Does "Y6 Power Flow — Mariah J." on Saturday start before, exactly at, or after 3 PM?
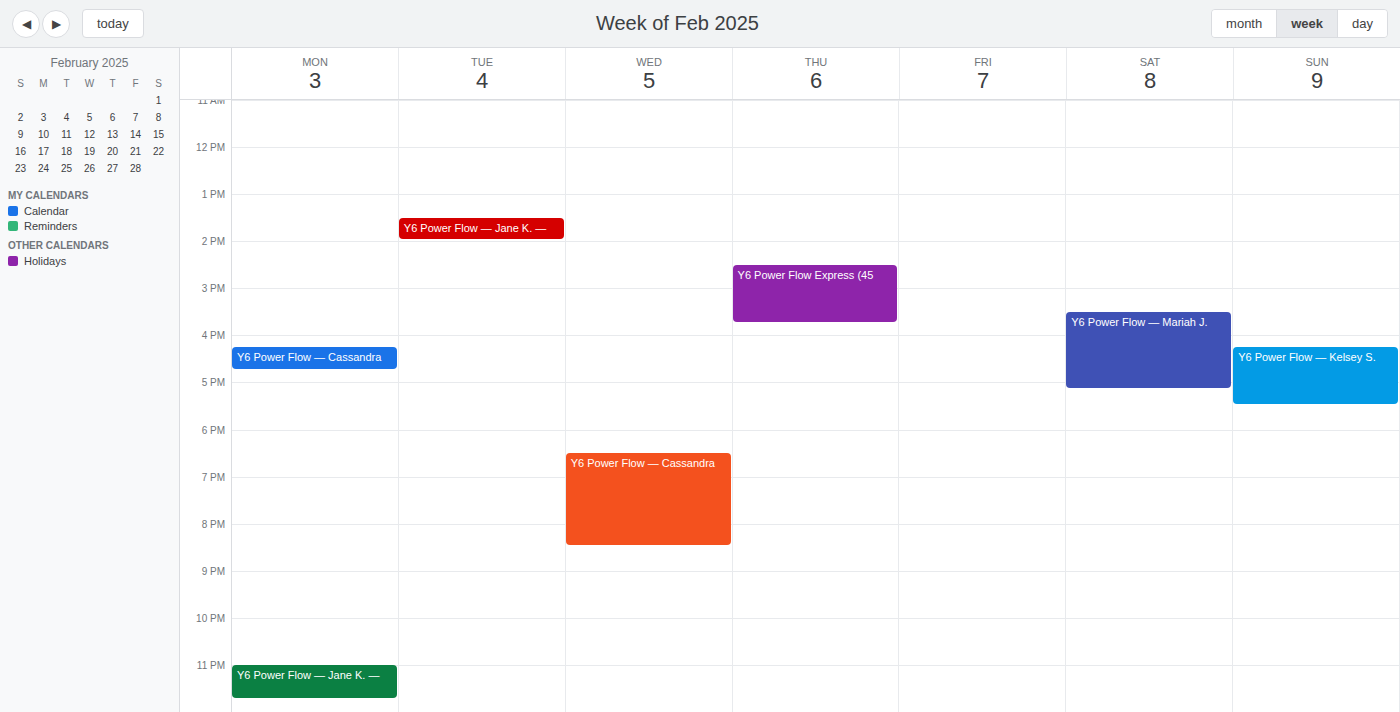
3:30 PM -- after 3 PM, 30 minutes below the 3 PM line.